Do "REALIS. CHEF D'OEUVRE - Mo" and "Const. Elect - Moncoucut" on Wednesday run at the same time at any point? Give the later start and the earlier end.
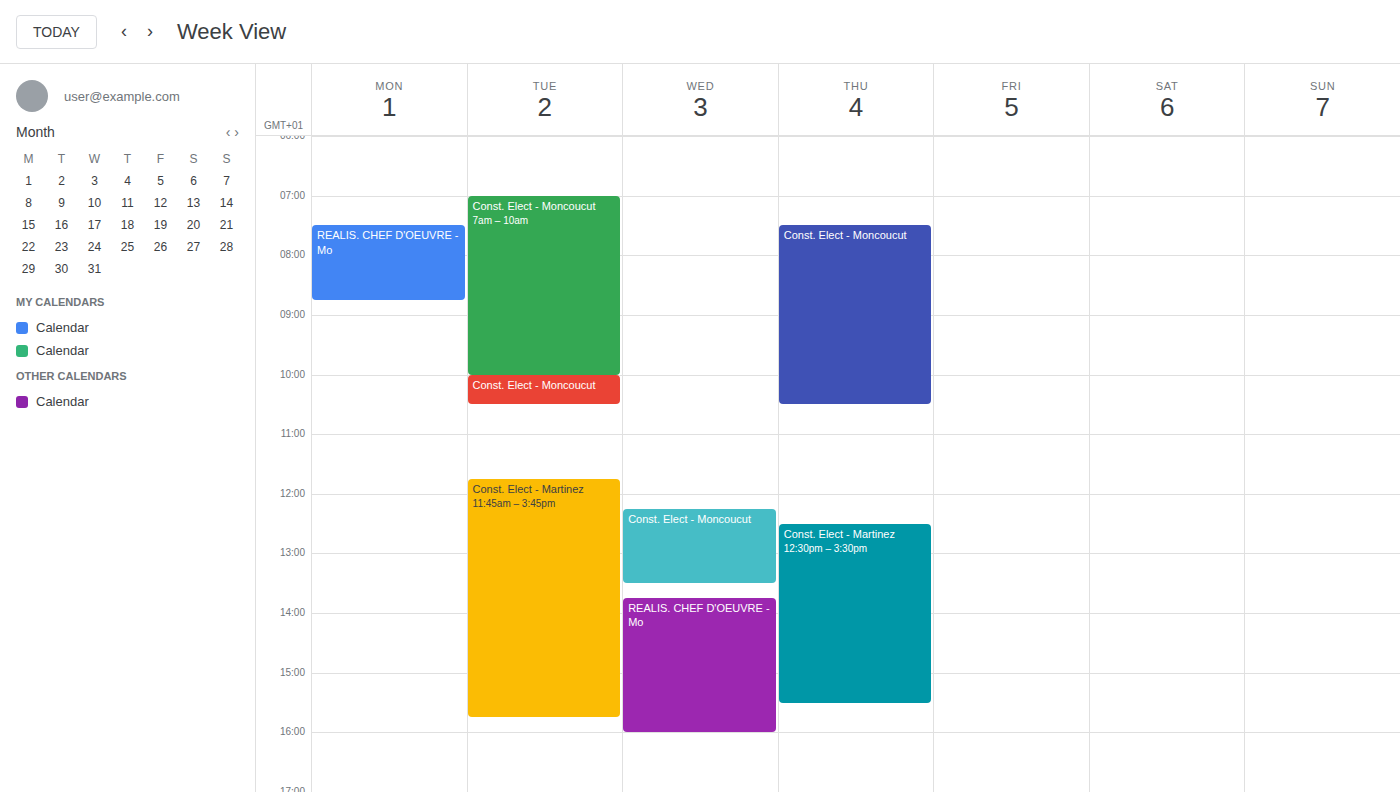
"Const. Elect - Moncoucut" ends at 13:30 and "REALIS. CHEF D'OEUVRE - Mo" starts at 13:45 -- no overlap.